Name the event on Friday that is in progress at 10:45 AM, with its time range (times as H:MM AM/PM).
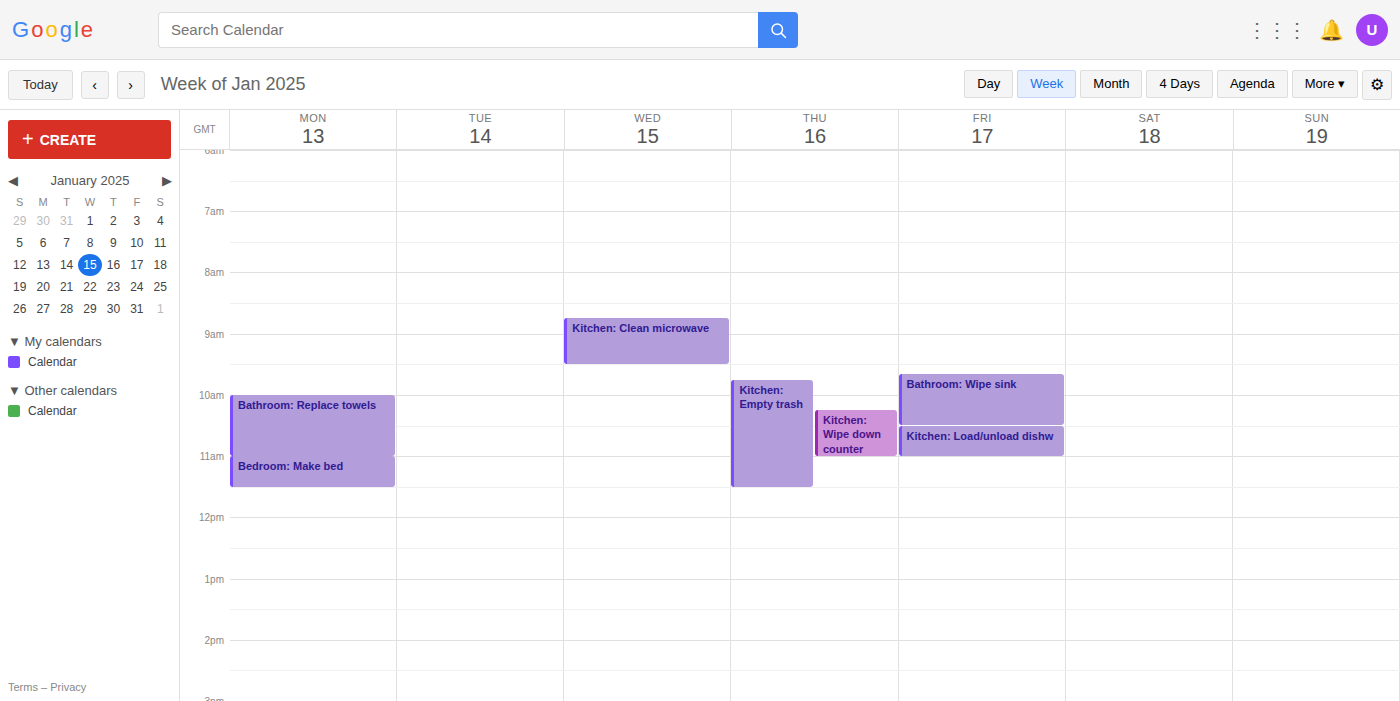
"Kitchen: Load/unload dishw", 10:30 AM to 11:00 AM